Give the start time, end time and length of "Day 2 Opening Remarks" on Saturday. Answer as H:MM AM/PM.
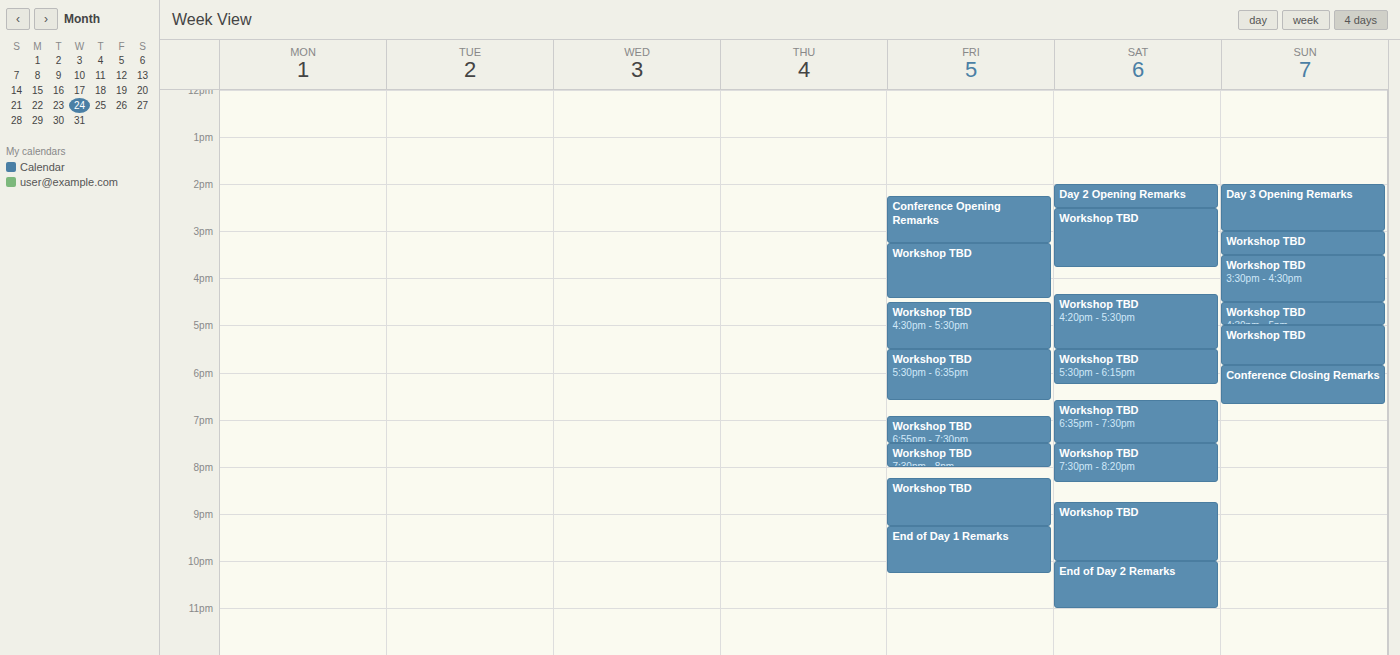
2:00 PM to 2:30 PM, 30 minutes